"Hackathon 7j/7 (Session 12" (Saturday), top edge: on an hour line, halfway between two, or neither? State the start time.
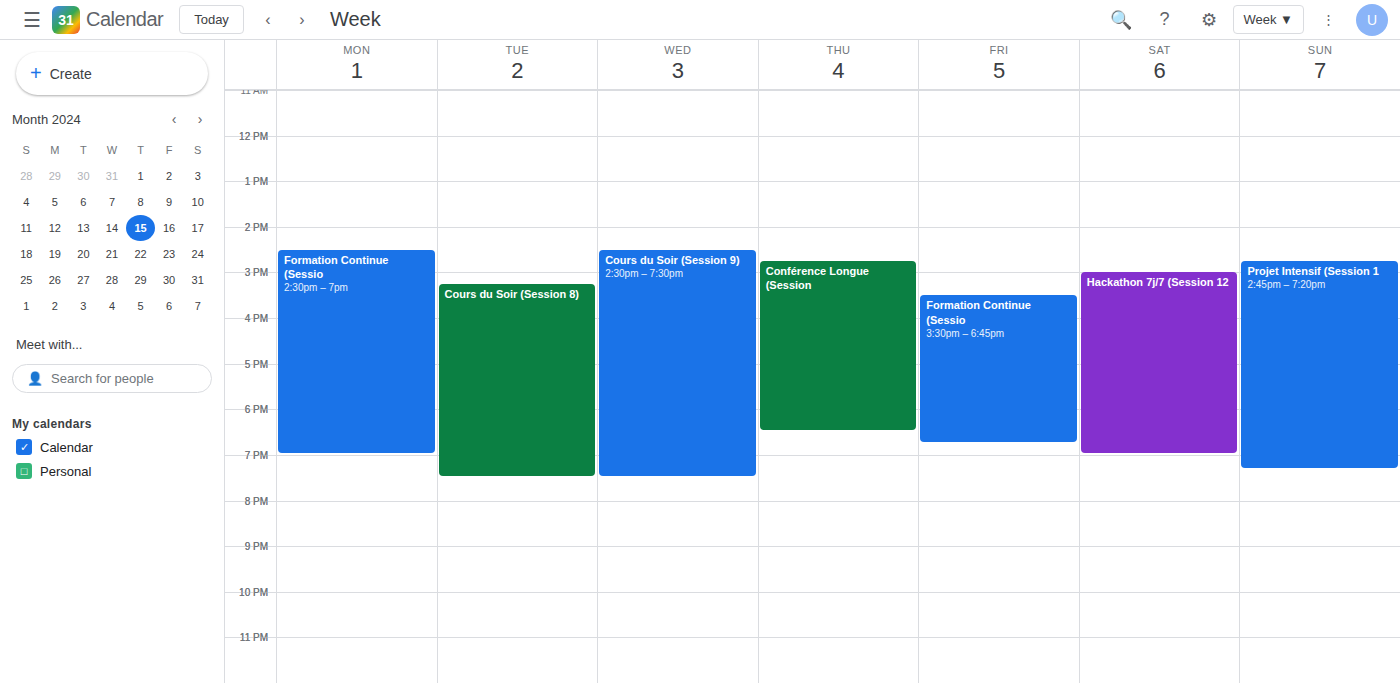
3:00 PM -- exactly on the 3 PM line.